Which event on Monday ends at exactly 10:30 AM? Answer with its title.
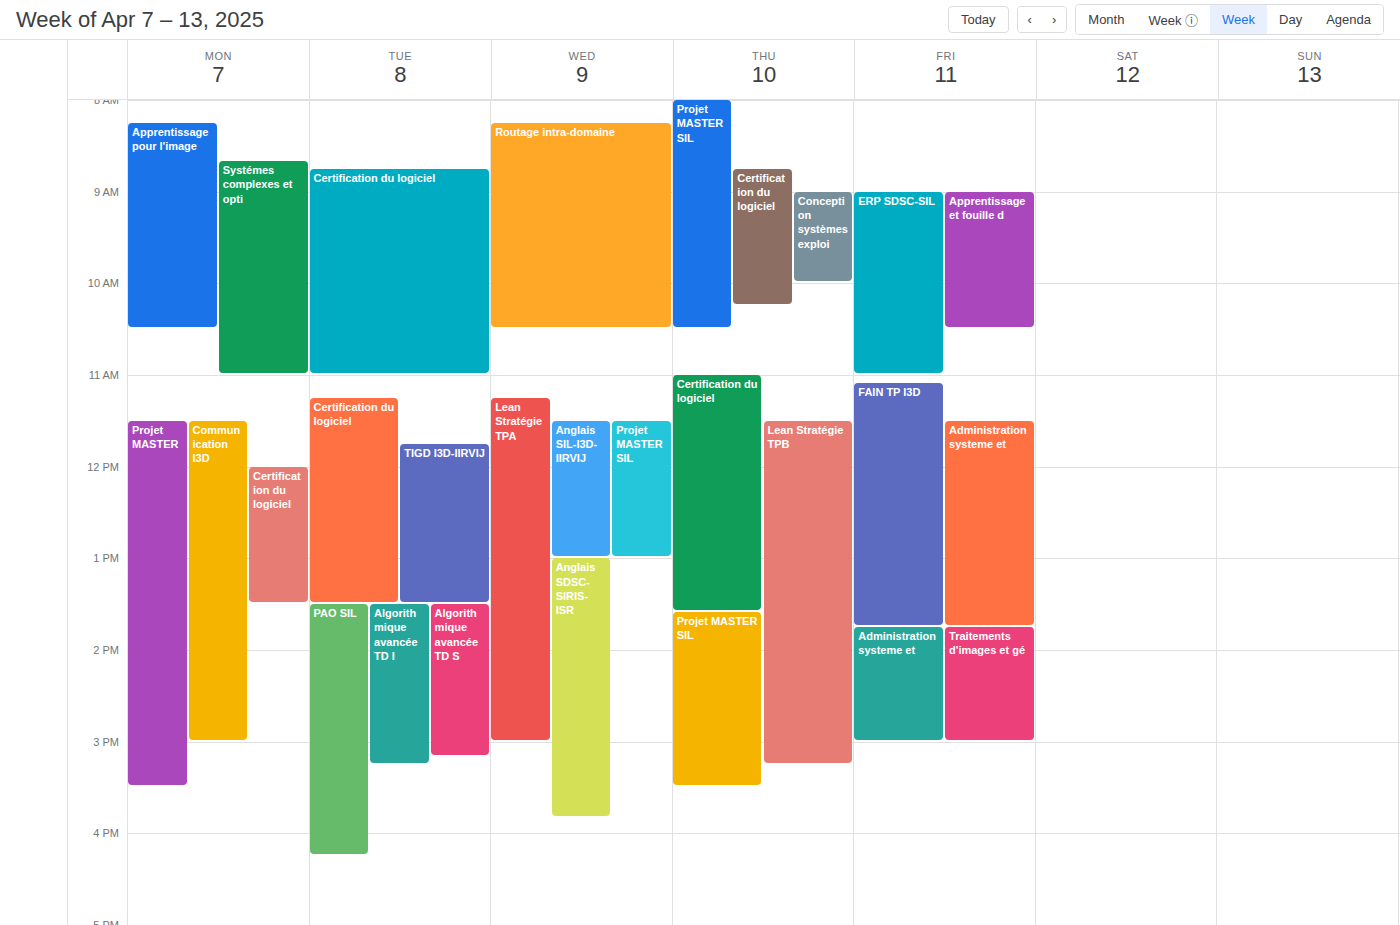
"Apprentissage pour l'image"